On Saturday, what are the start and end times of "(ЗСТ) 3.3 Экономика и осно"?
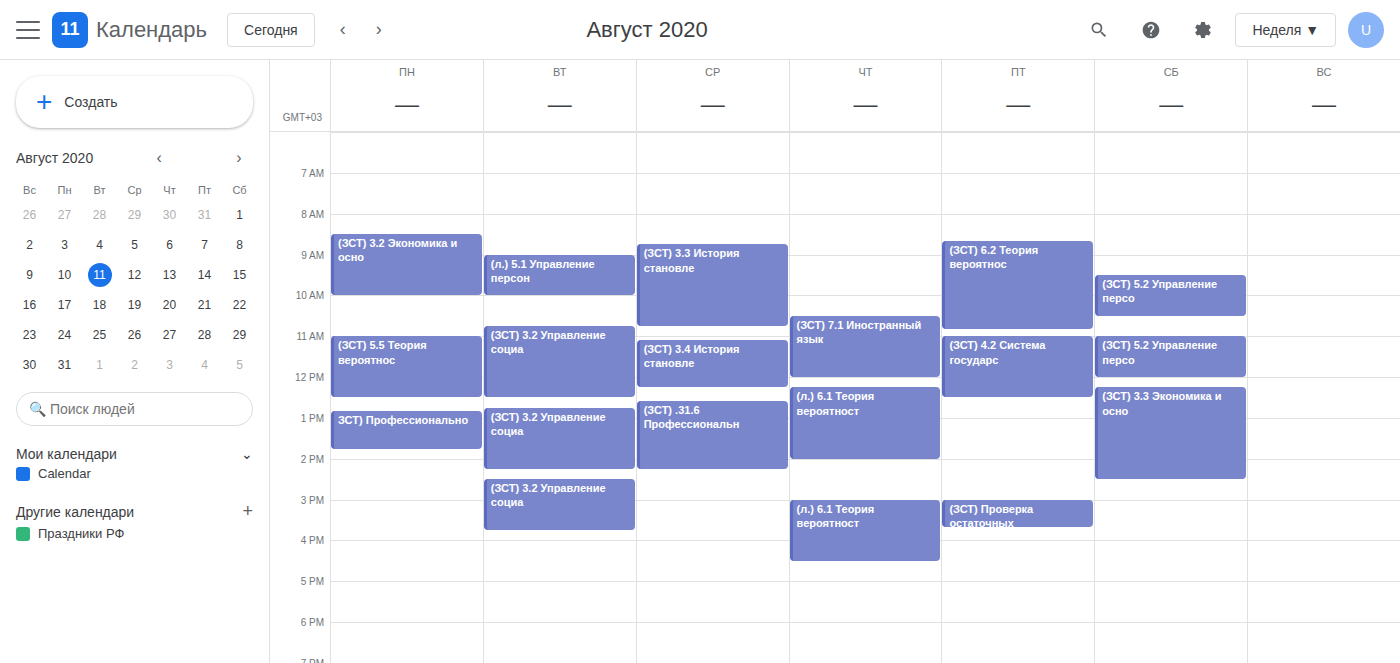
12:15 PM to 2:30 PM